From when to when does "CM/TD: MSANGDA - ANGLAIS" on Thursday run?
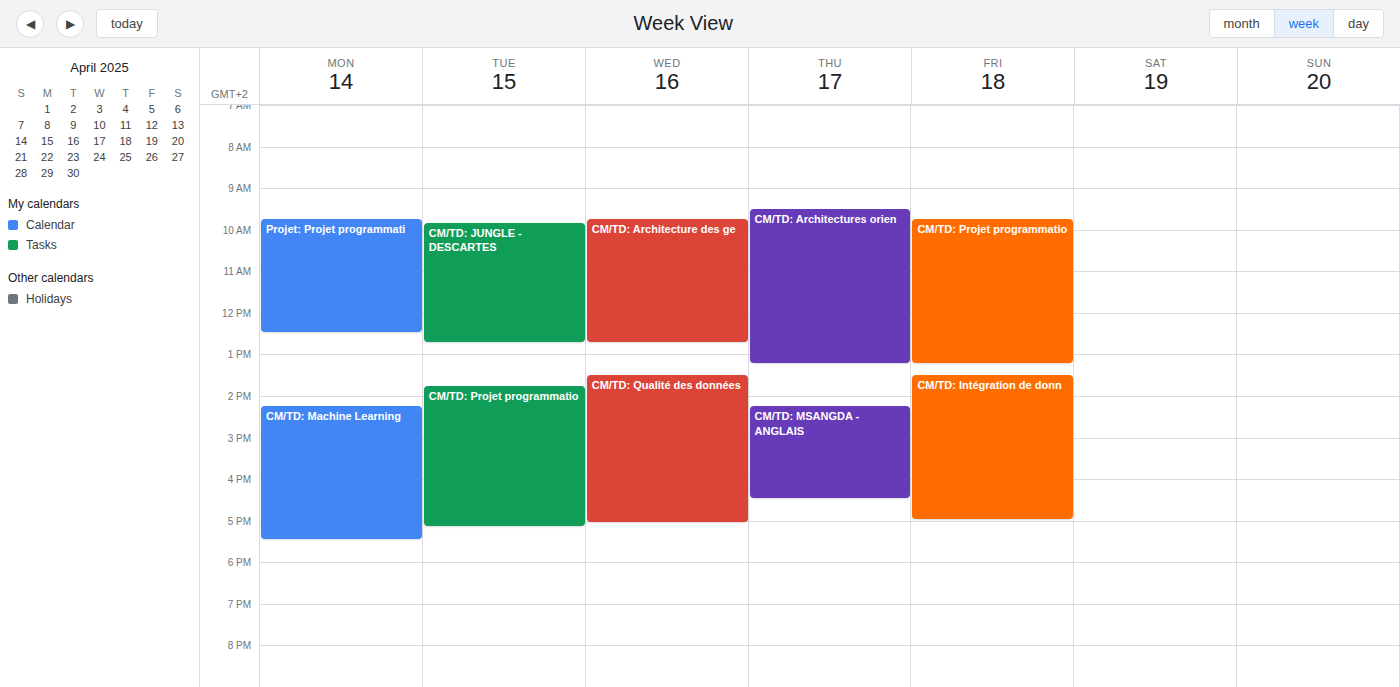
2:15 PM to 4:30 PM